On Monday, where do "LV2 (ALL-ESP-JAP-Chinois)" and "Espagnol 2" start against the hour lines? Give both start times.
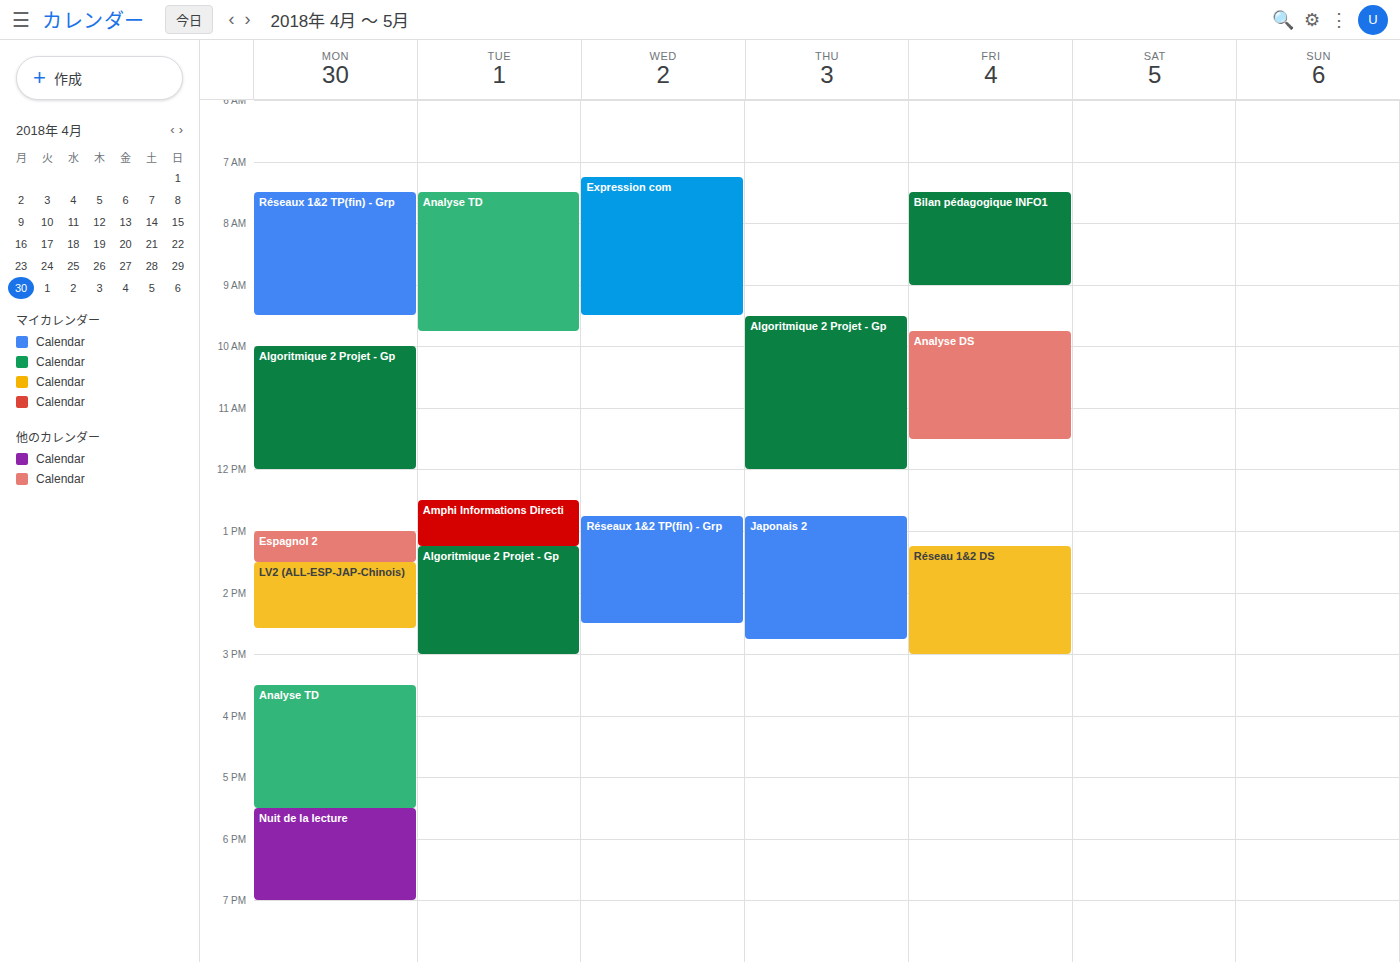
"LV2 (ALL-ESP-JAP-Chinois)": 1:30 PM, halfway between the 1 PM and 2 PM lines. "Espagnol 2": 1:00 PM, exactly on the 1 PM line.